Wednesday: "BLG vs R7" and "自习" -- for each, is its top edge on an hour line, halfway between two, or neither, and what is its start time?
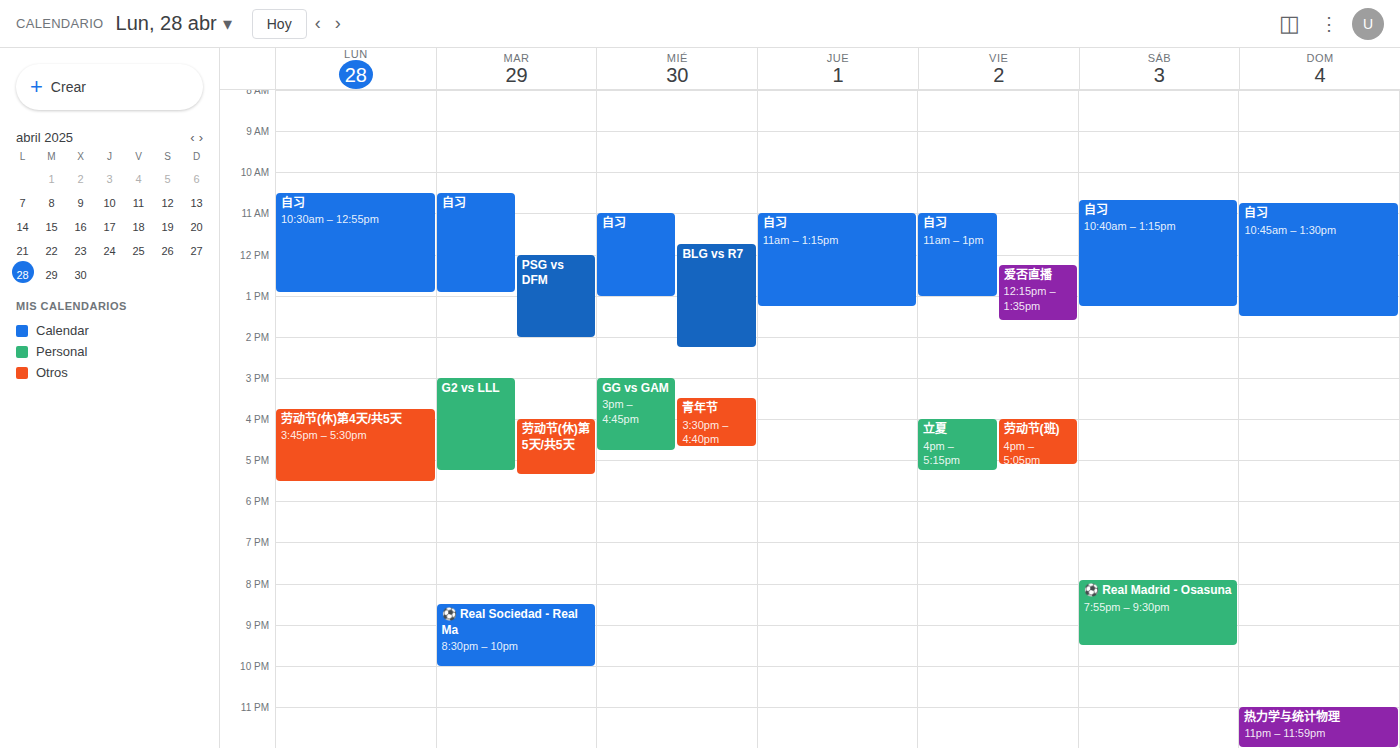
"BLG vs R7": 11:45 AM, neither: three quarters of the way from the 11 AM line to the 12 PM line. "自习": 11:00 AM, exactly on the 11 AM line.